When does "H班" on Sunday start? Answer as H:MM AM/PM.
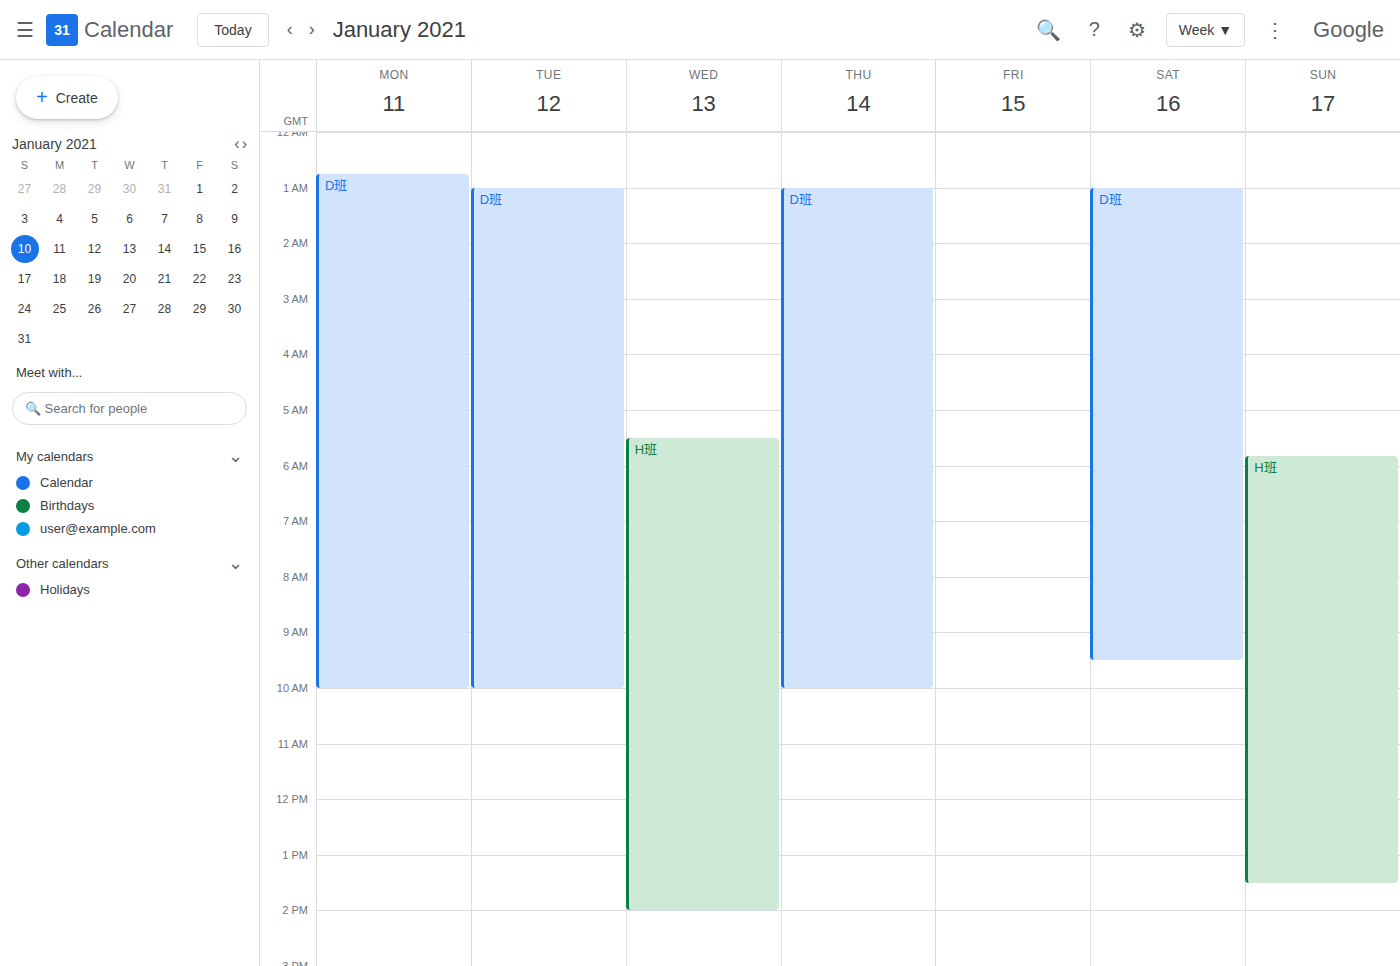
5:50 AM